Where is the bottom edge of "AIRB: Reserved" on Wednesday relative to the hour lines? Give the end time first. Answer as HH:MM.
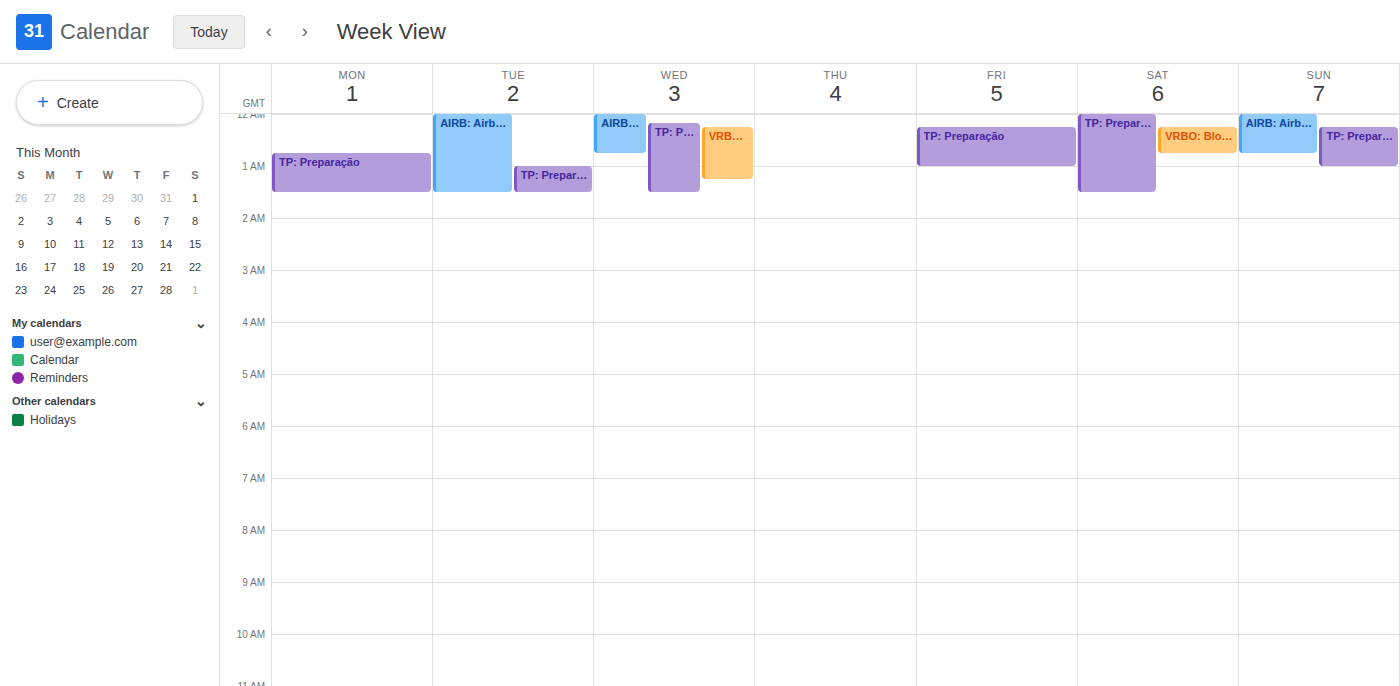
00:45 -- neither: three quarters of the way from the 00:00 line to the 01:00 line.